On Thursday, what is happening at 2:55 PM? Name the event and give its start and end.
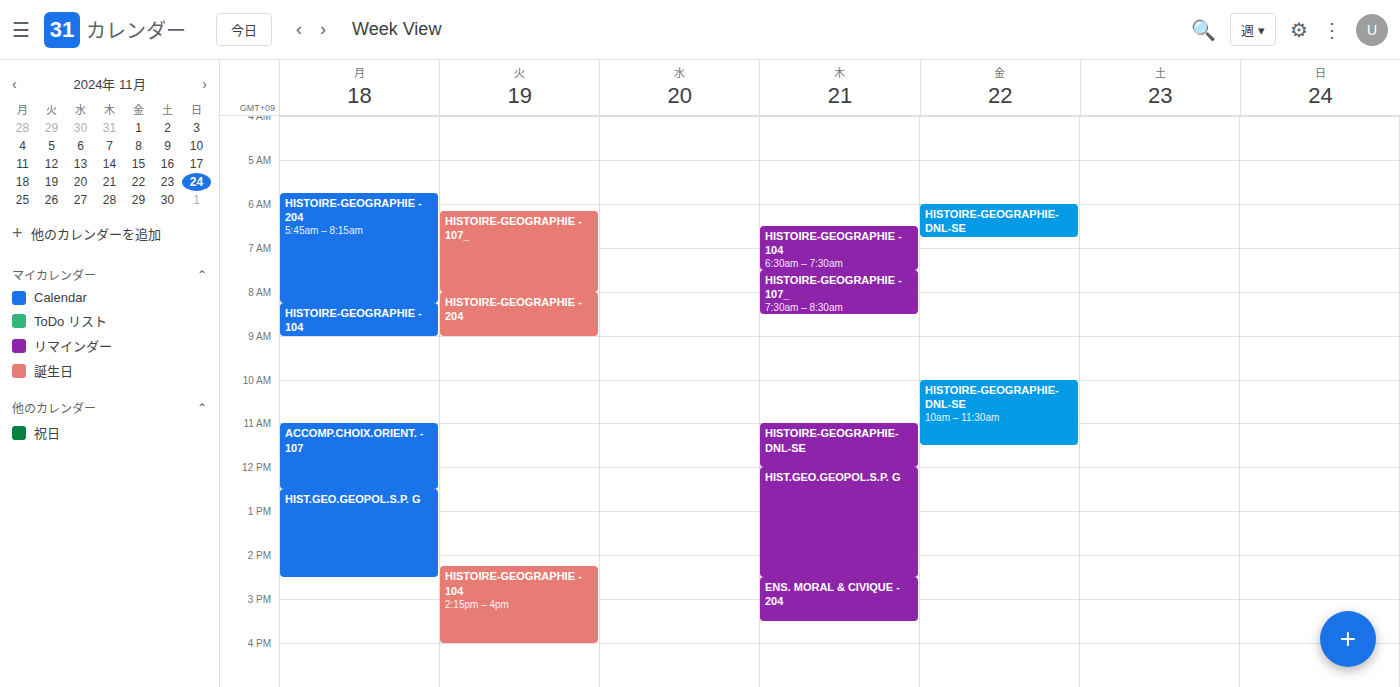
"ENS. MORAL & CIVIQUE - 204", 2:30 PM to 3:30 PM